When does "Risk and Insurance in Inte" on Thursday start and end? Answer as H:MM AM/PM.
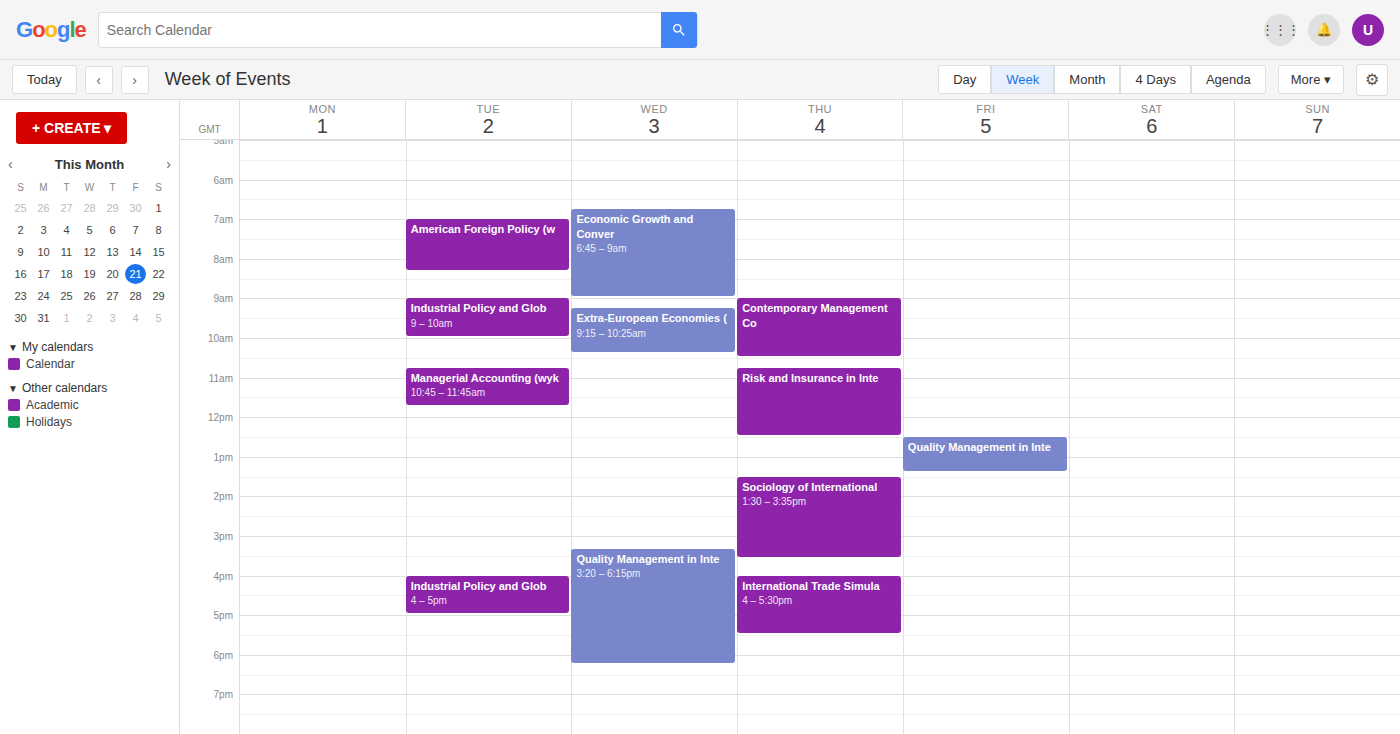
10:45 AM to 12:30 PM